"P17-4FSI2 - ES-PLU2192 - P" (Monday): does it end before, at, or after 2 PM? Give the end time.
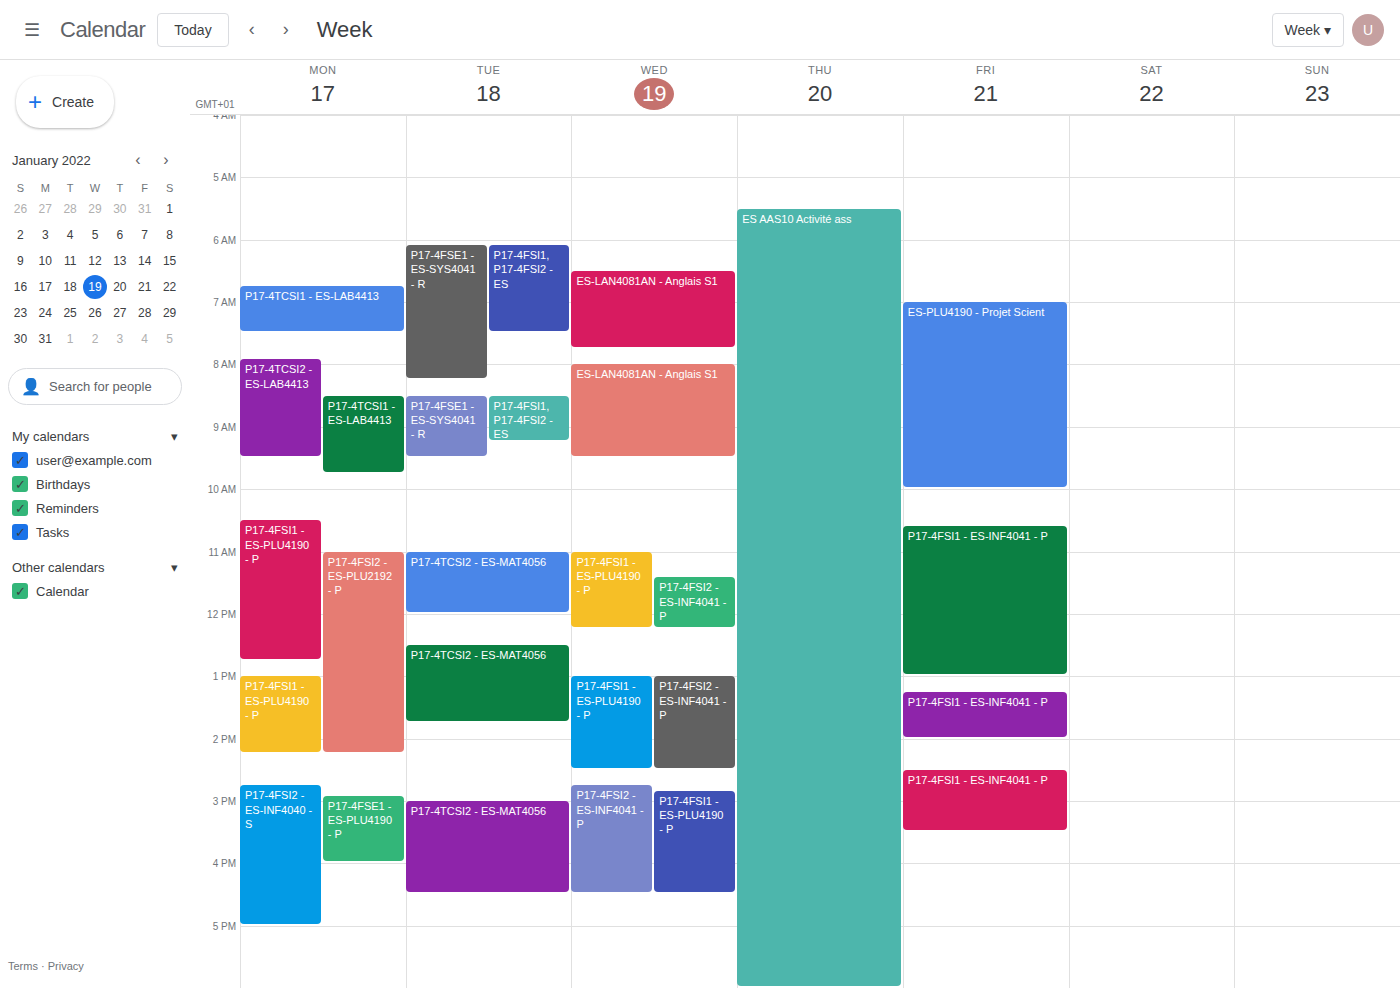
2:15 PM -- after 2 PM, 15 minutes below the 2 PM line.